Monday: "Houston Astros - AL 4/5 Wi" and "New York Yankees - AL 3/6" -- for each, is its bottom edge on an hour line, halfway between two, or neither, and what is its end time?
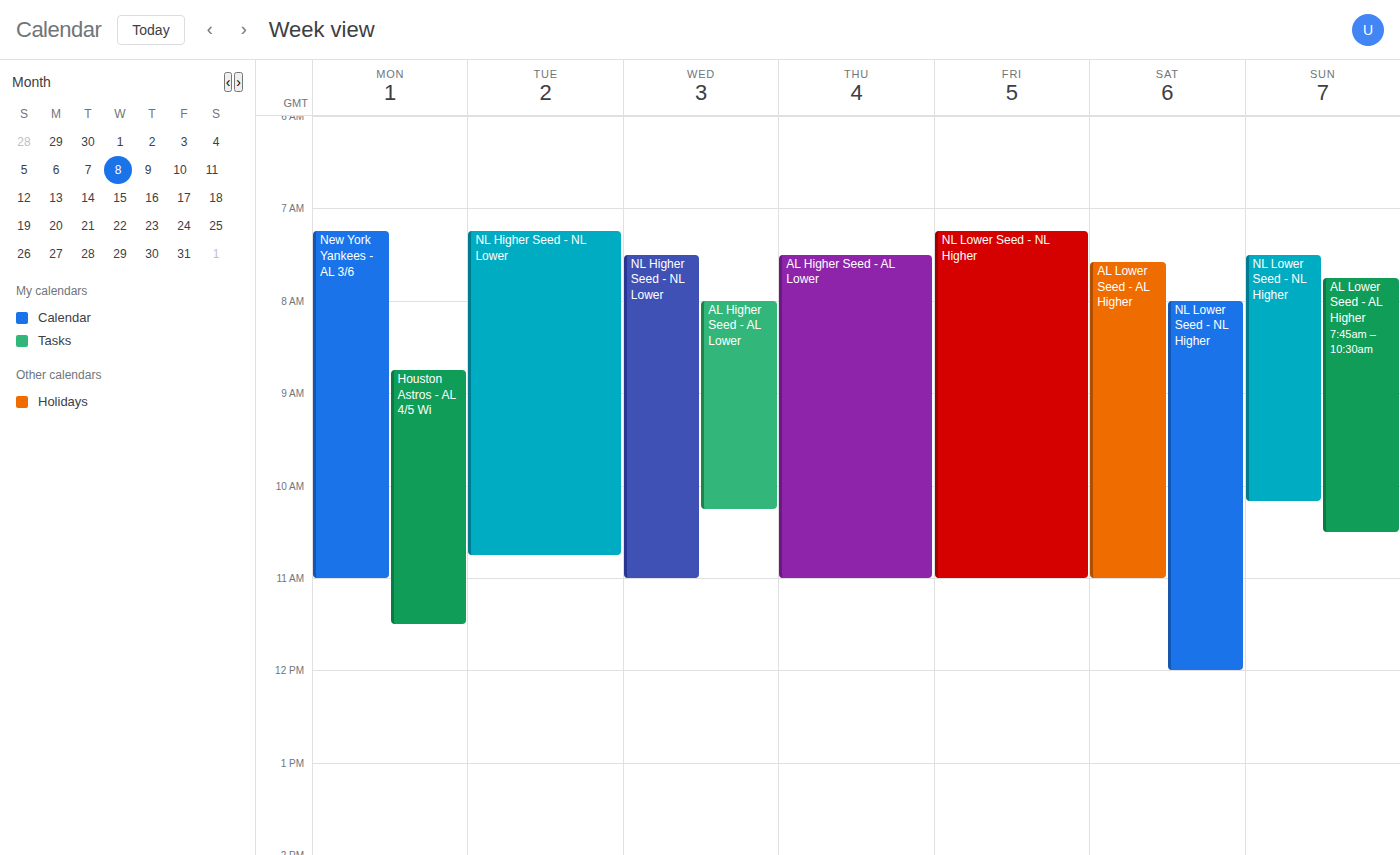
"Houston Astros - AL 4/5 Wi": 11:30 AM, halfway between the 11 AM and 12 PM lines. "New York Yankees - AL 3/6": 11:00 AM, exactly on the 11 AM line.